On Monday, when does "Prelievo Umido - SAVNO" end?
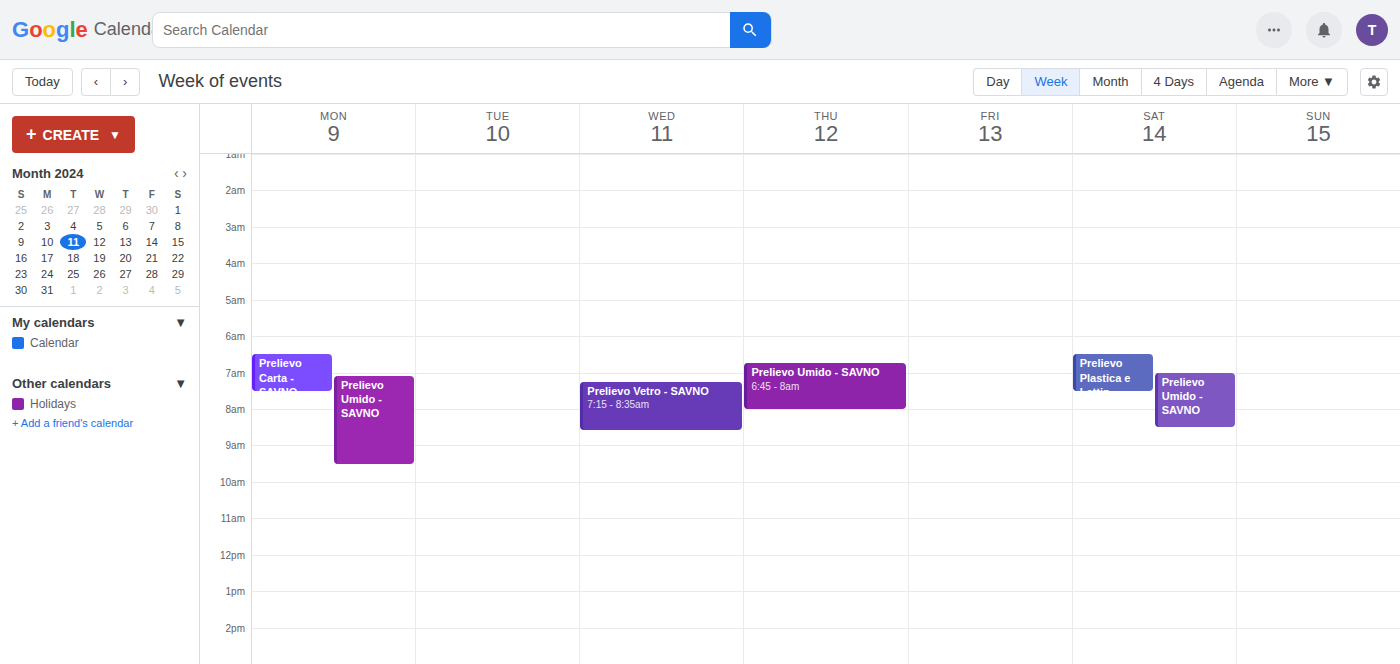
9:30 AM